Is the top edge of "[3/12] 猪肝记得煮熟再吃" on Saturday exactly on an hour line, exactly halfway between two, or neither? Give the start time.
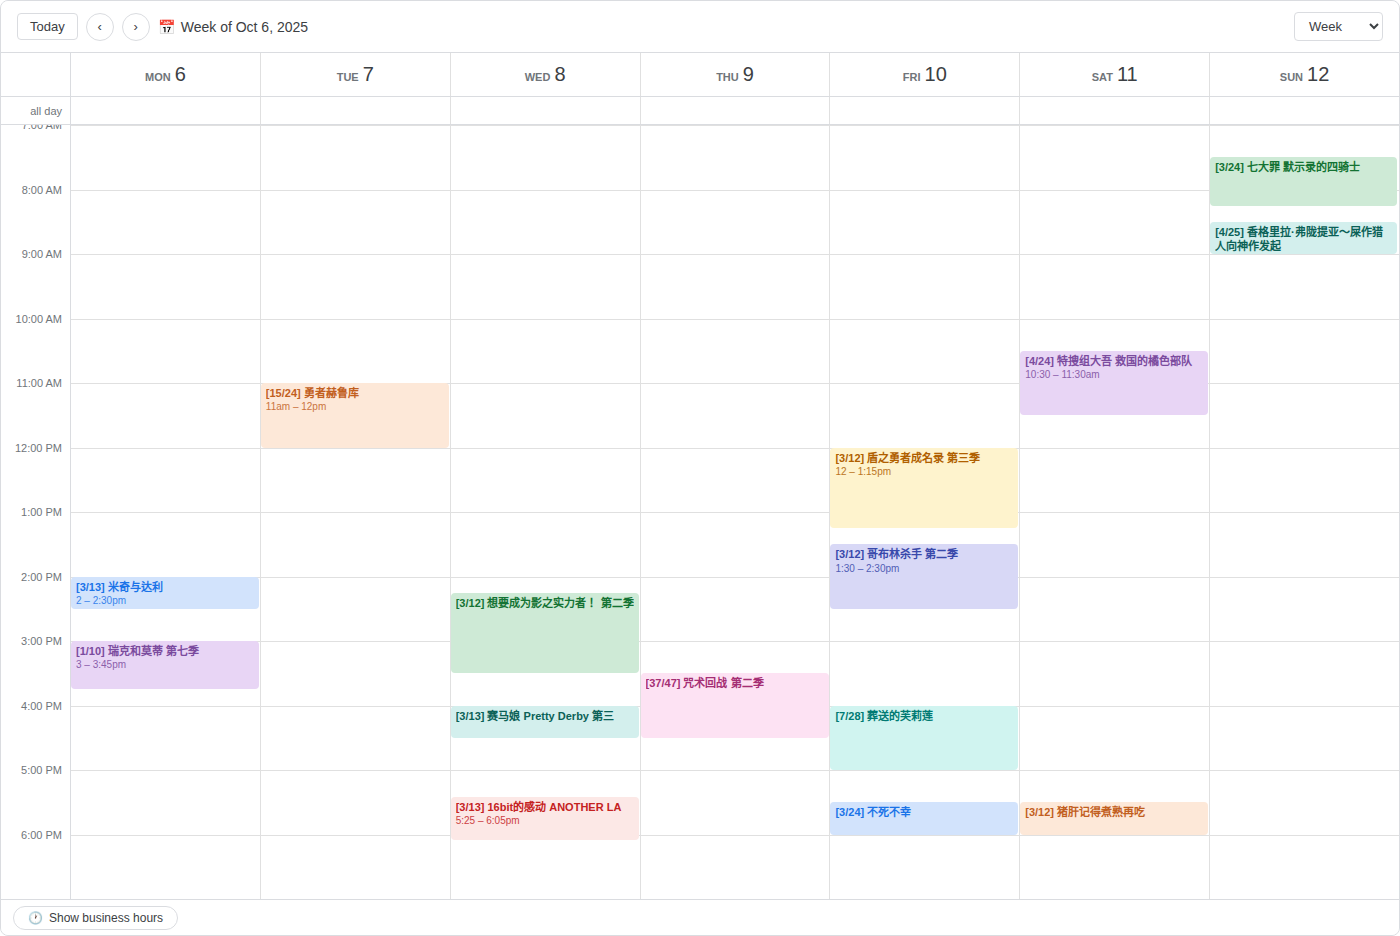
17:30 -- halfway between the 17:00 and 18:00 lines.